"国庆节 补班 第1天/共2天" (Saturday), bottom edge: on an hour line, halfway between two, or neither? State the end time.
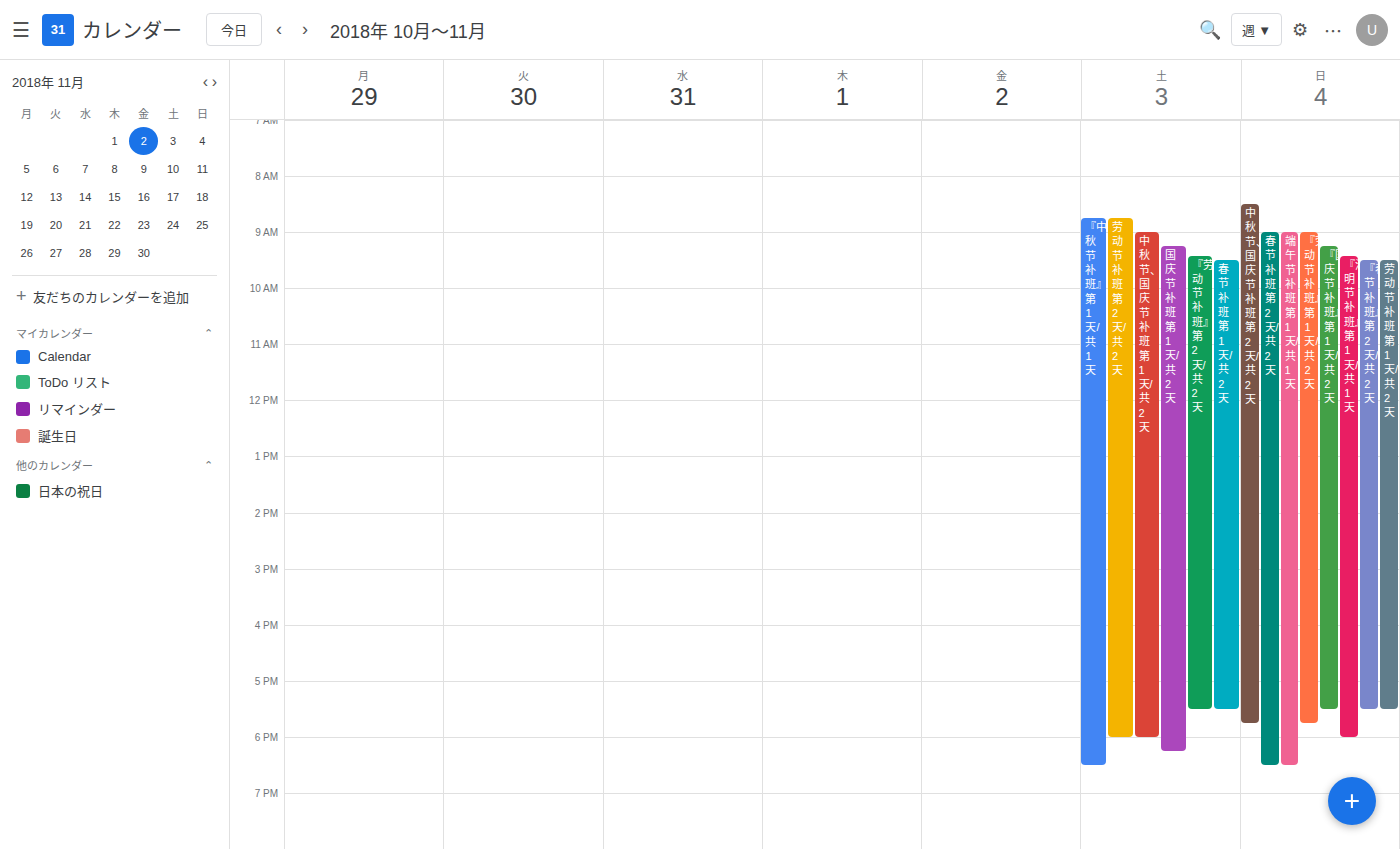
6:15 PM -- neither: a quarter of the way from the 6 PM line to the 7 PM line.